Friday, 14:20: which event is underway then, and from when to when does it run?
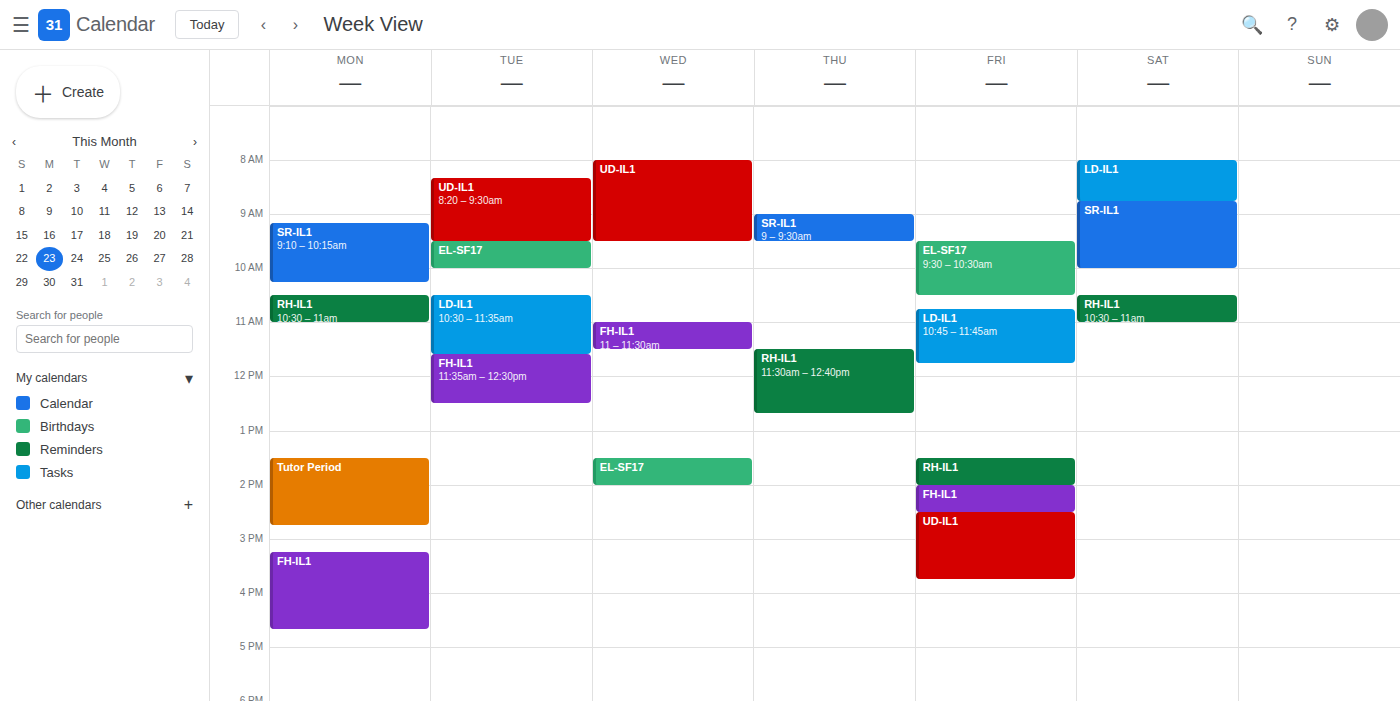
"FH-IL1", 14:00 to 14:30